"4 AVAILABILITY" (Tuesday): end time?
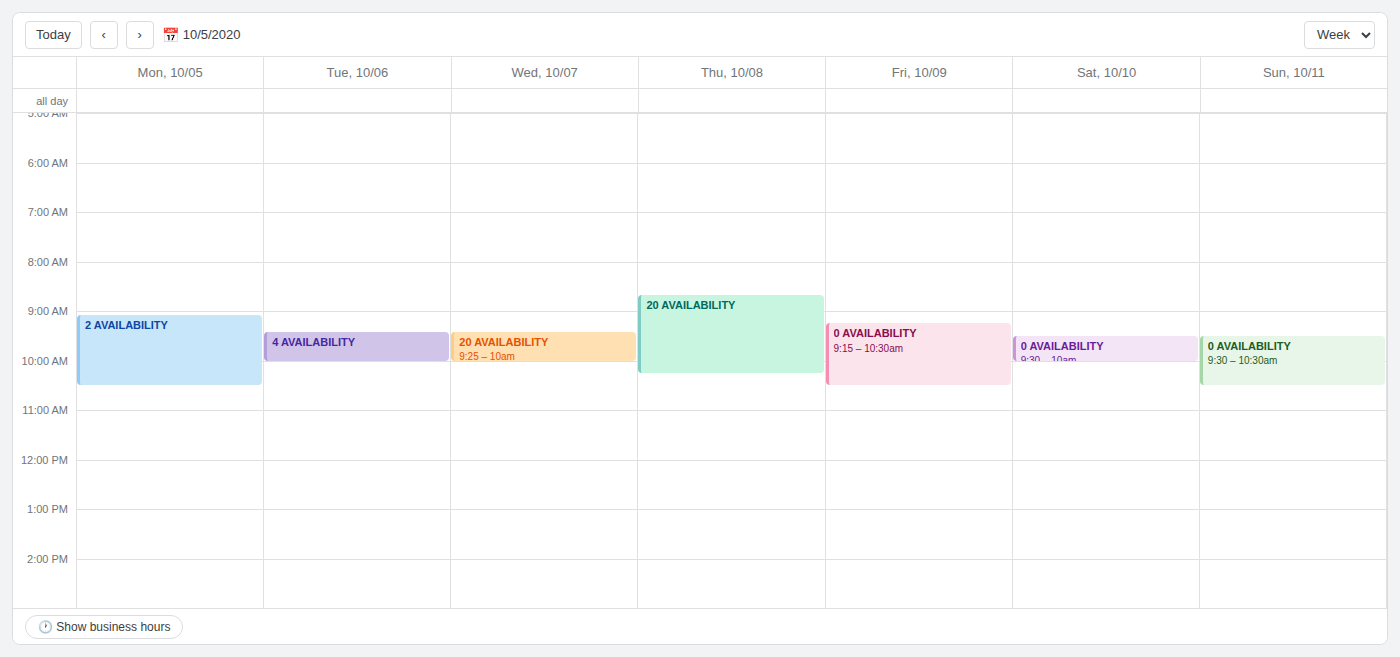
10:00